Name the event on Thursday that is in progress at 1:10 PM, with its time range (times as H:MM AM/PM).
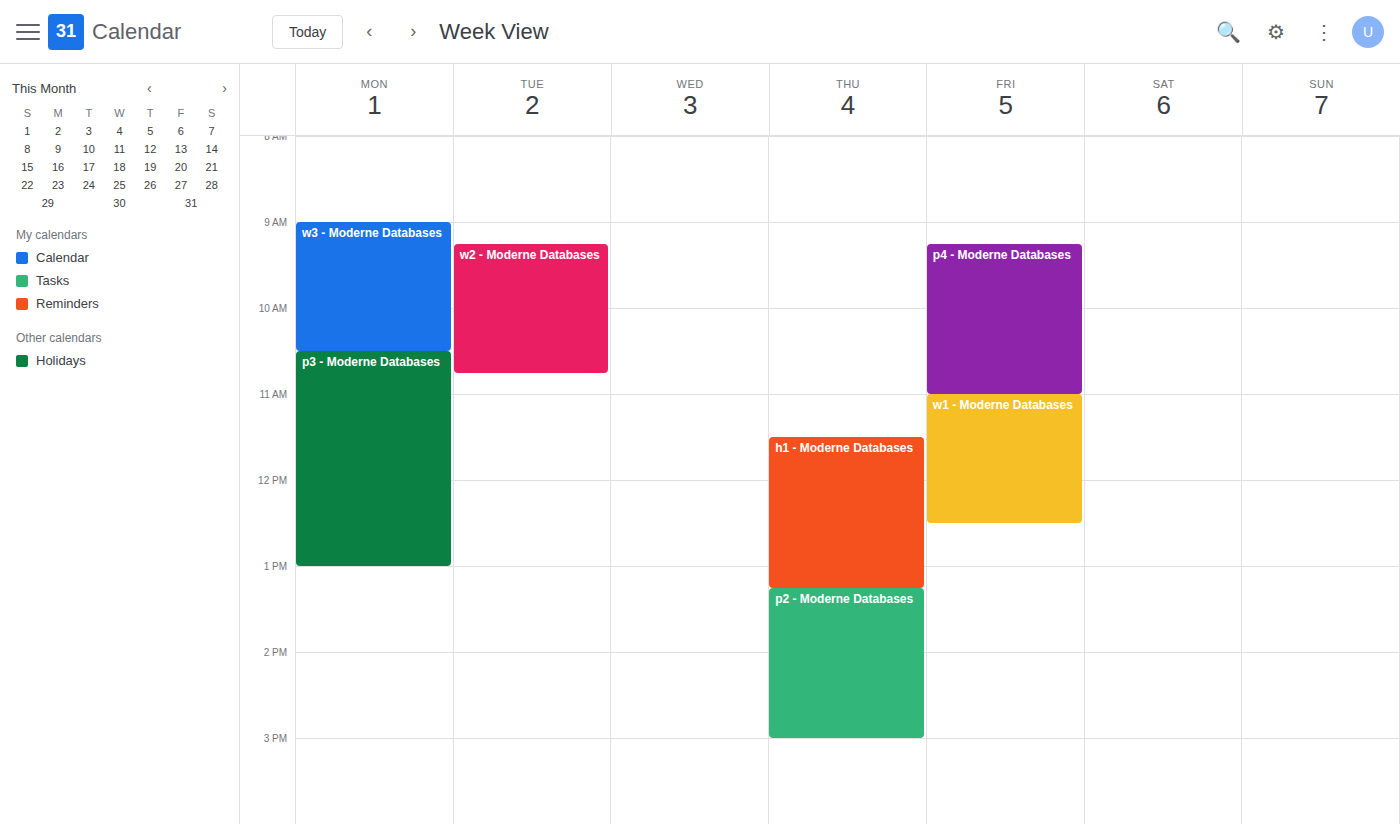
"h1 - Moderne Databases", 11:30 AM to 1:15 PM